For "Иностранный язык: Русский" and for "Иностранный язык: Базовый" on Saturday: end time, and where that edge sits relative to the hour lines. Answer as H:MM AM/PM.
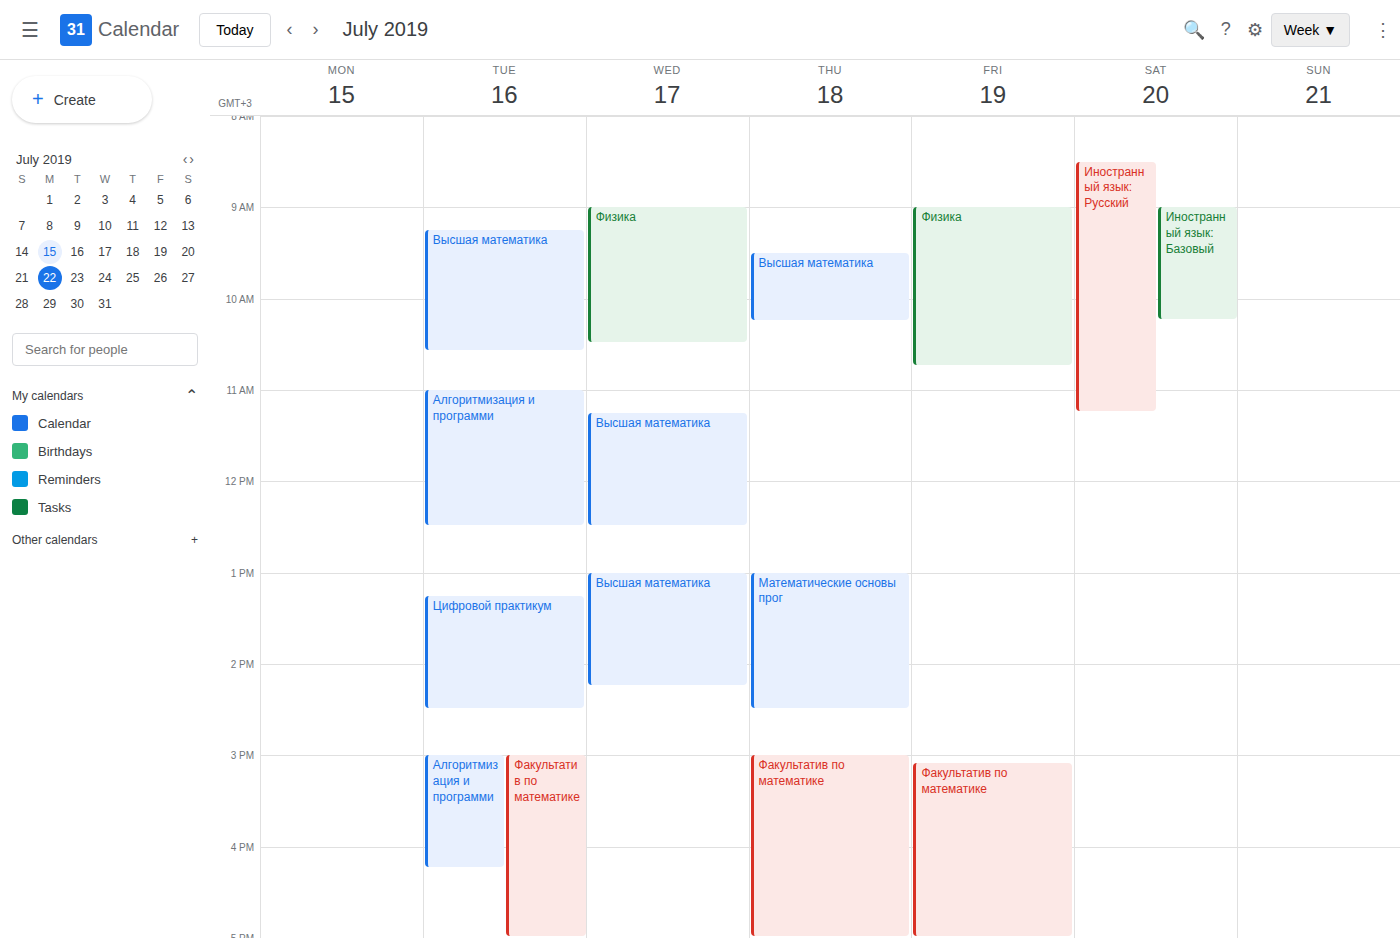
"Иностранный язык: Русский": 11:15 AM, neither: a quarter of the way from the 11 AM line to the 12 PM line. "Иностранный язык: Базовый": 10:15 AM, neither: a quarter of the way from the 10 AM line to the 11 AM line.